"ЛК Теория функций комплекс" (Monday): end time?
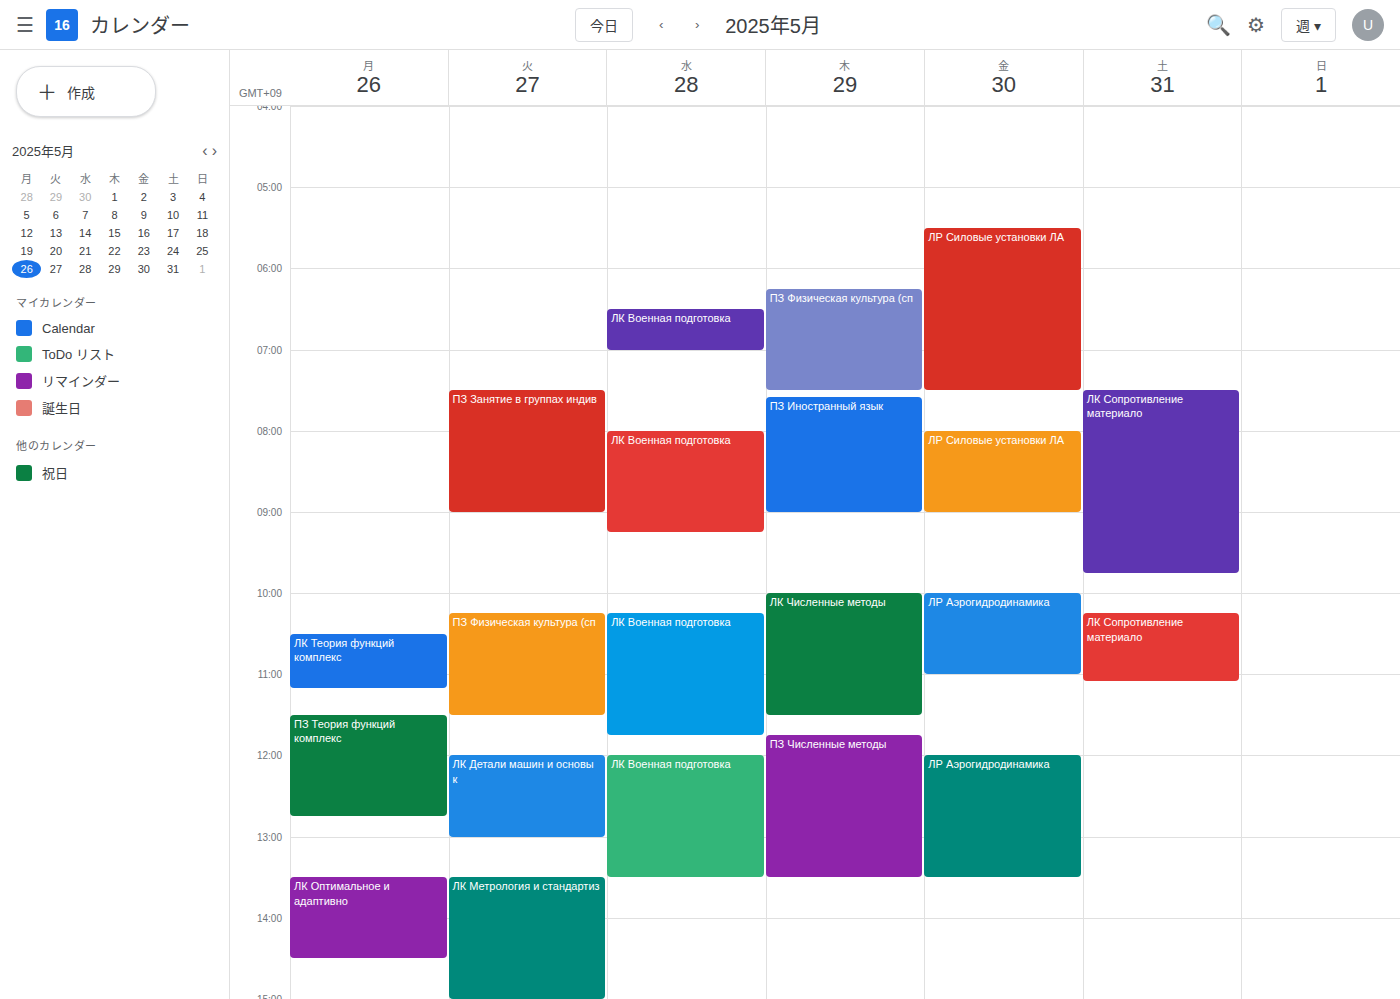
11:10 AM